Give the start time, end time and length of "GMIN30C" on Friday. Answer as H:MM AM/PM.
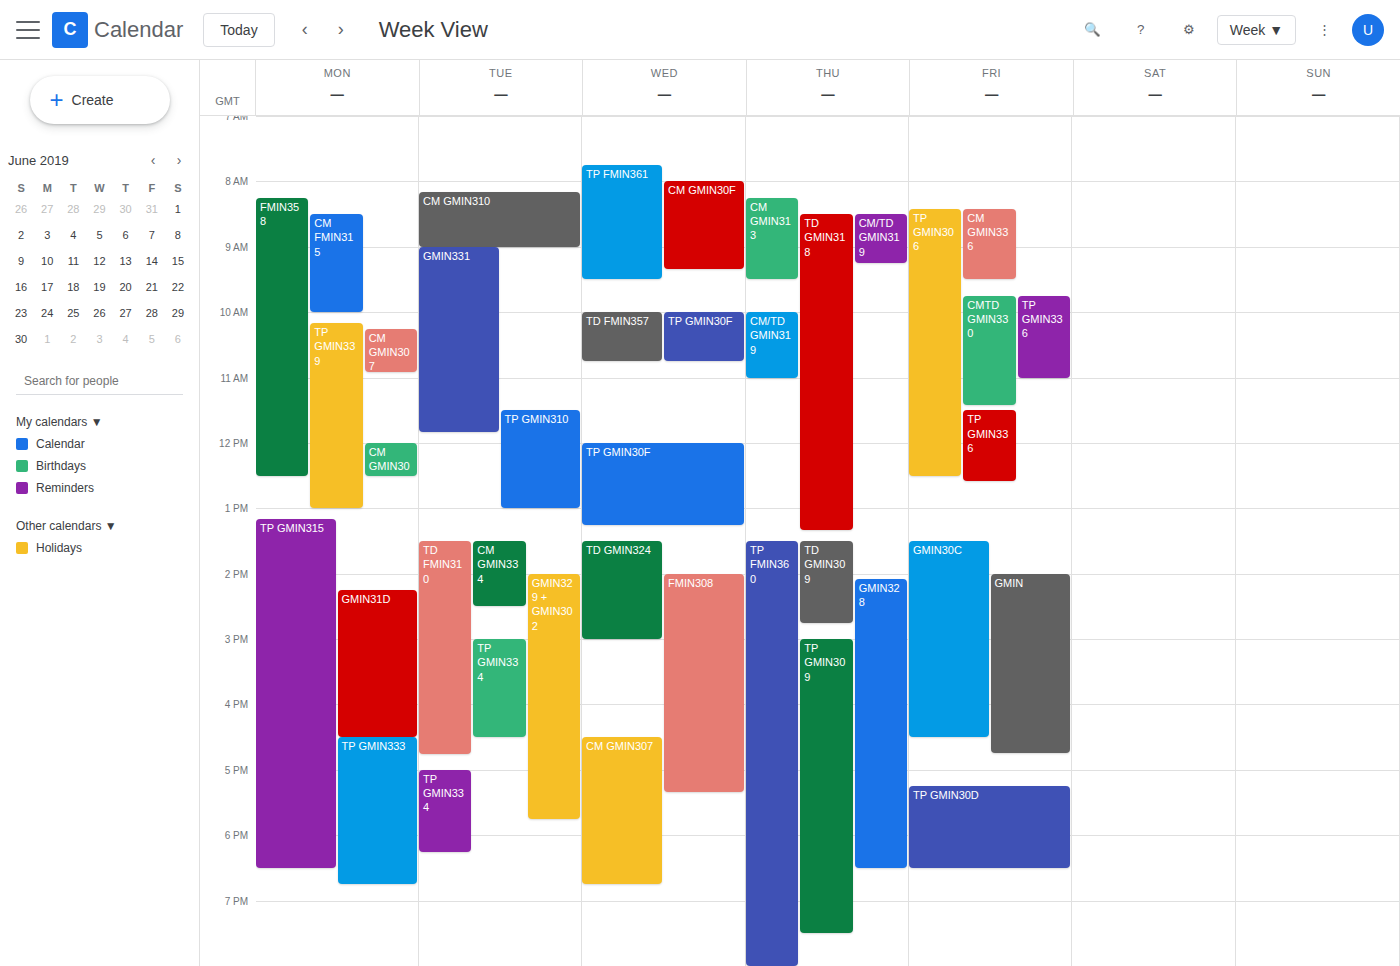
1:30 PM to 4:30 PM, 3 hours